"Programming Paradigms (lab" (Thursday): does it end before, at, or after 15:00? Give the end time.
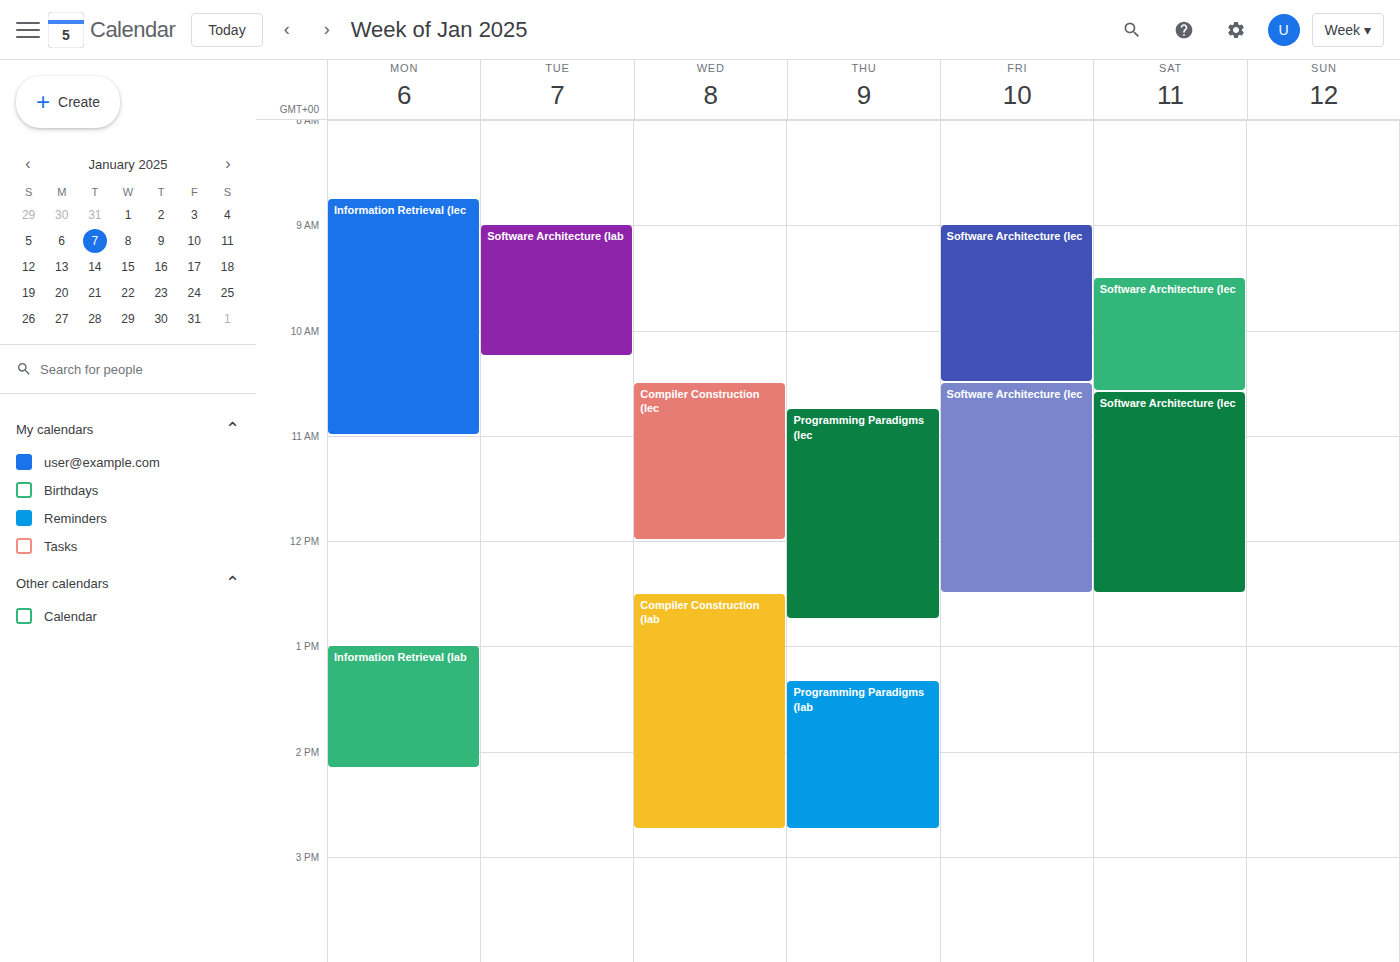
14:45 -- before 15:00, 15 minutes above the 15:00 line.